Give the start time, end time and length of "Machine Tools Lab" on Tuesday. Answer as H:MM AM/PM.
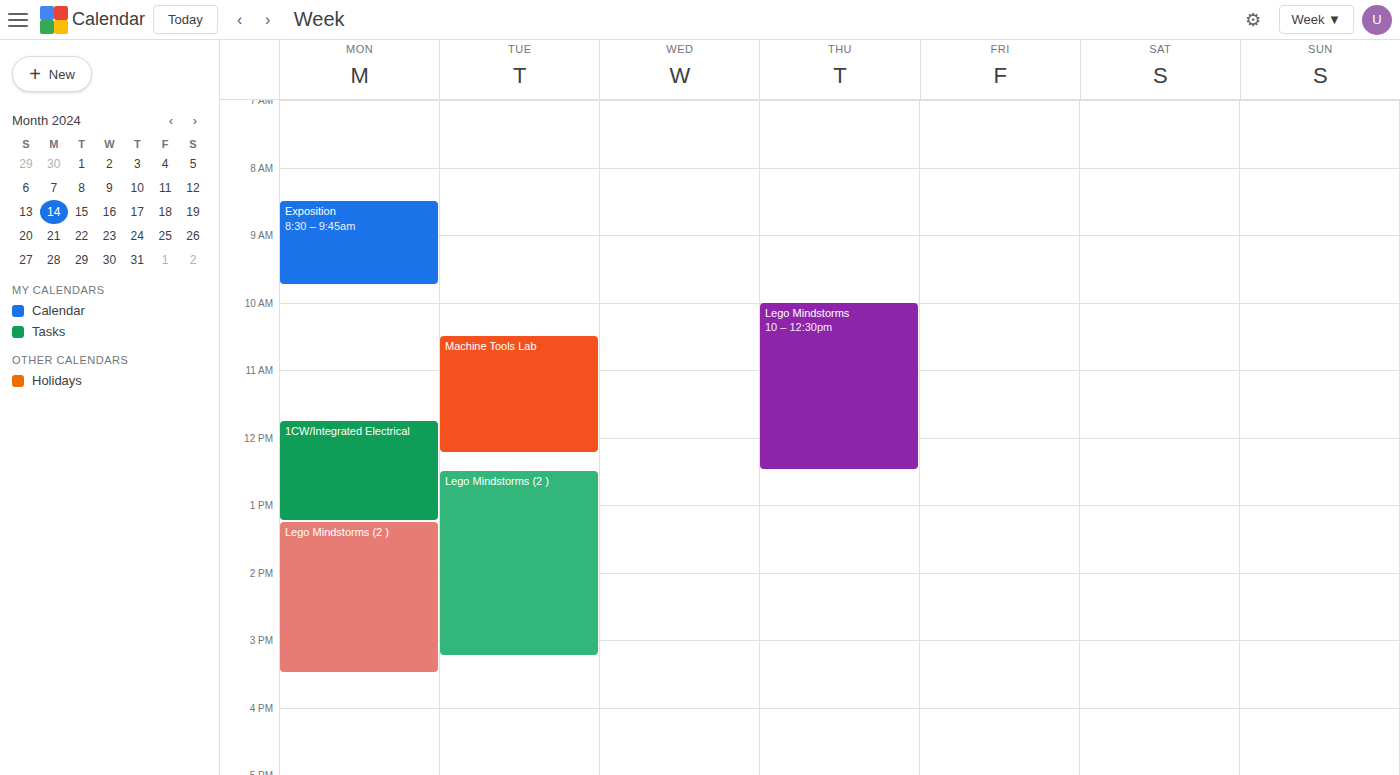
10:30 AM to 12:15 PM, 1 hour 45 minutes